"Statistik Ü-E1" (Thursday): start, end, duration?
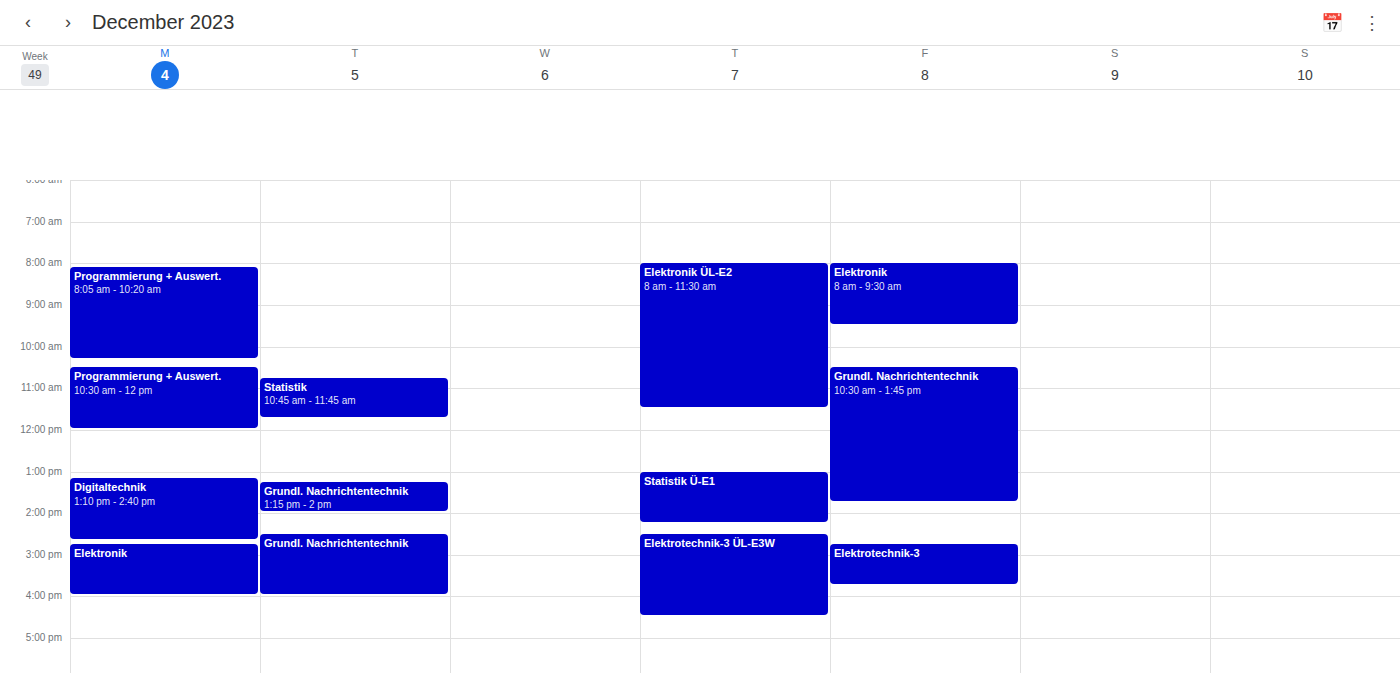
1:00 PM to 2:15 PM, 1 hour 15 minutes